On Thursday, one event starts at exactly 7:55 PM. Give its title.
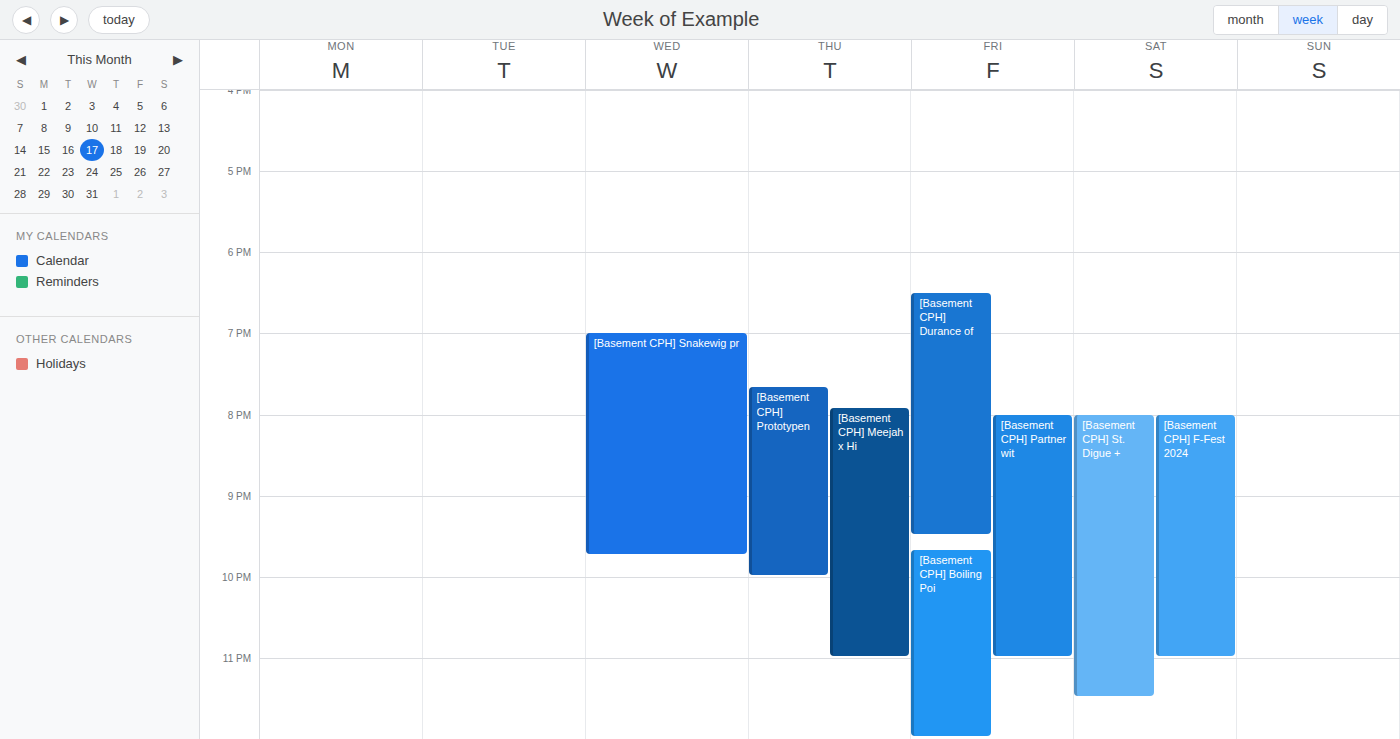
"[Basement CPH] Meejah x Hi"